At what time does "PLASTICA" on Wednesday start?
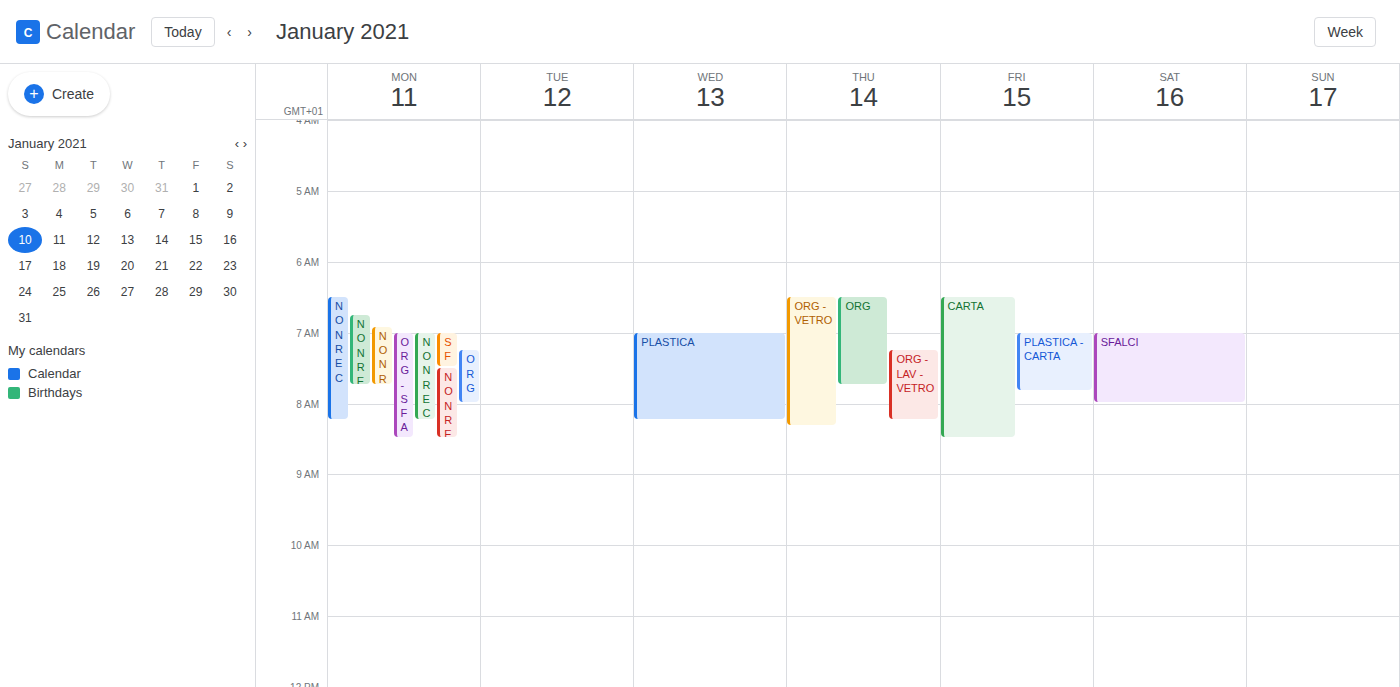
7:00 AM